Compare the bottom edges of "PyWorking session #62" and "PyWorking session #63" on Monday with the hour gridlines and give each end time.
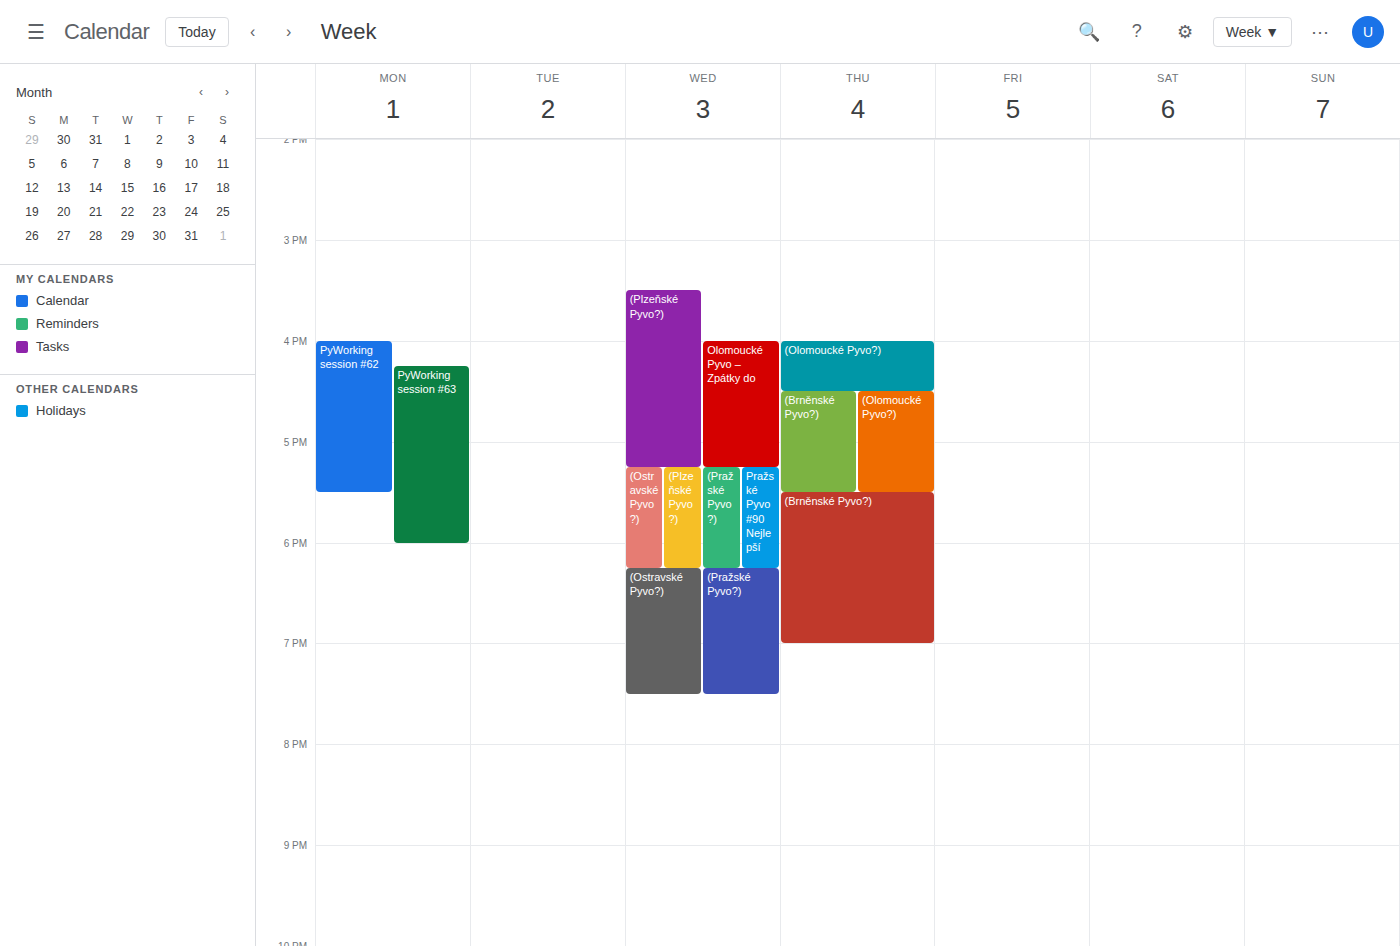
"PyWorking session #62": 17:30, halfway between the 17:00 and 18:00 lines. "PyWorking session #63": 18:00, exactly on the 18:00 line.